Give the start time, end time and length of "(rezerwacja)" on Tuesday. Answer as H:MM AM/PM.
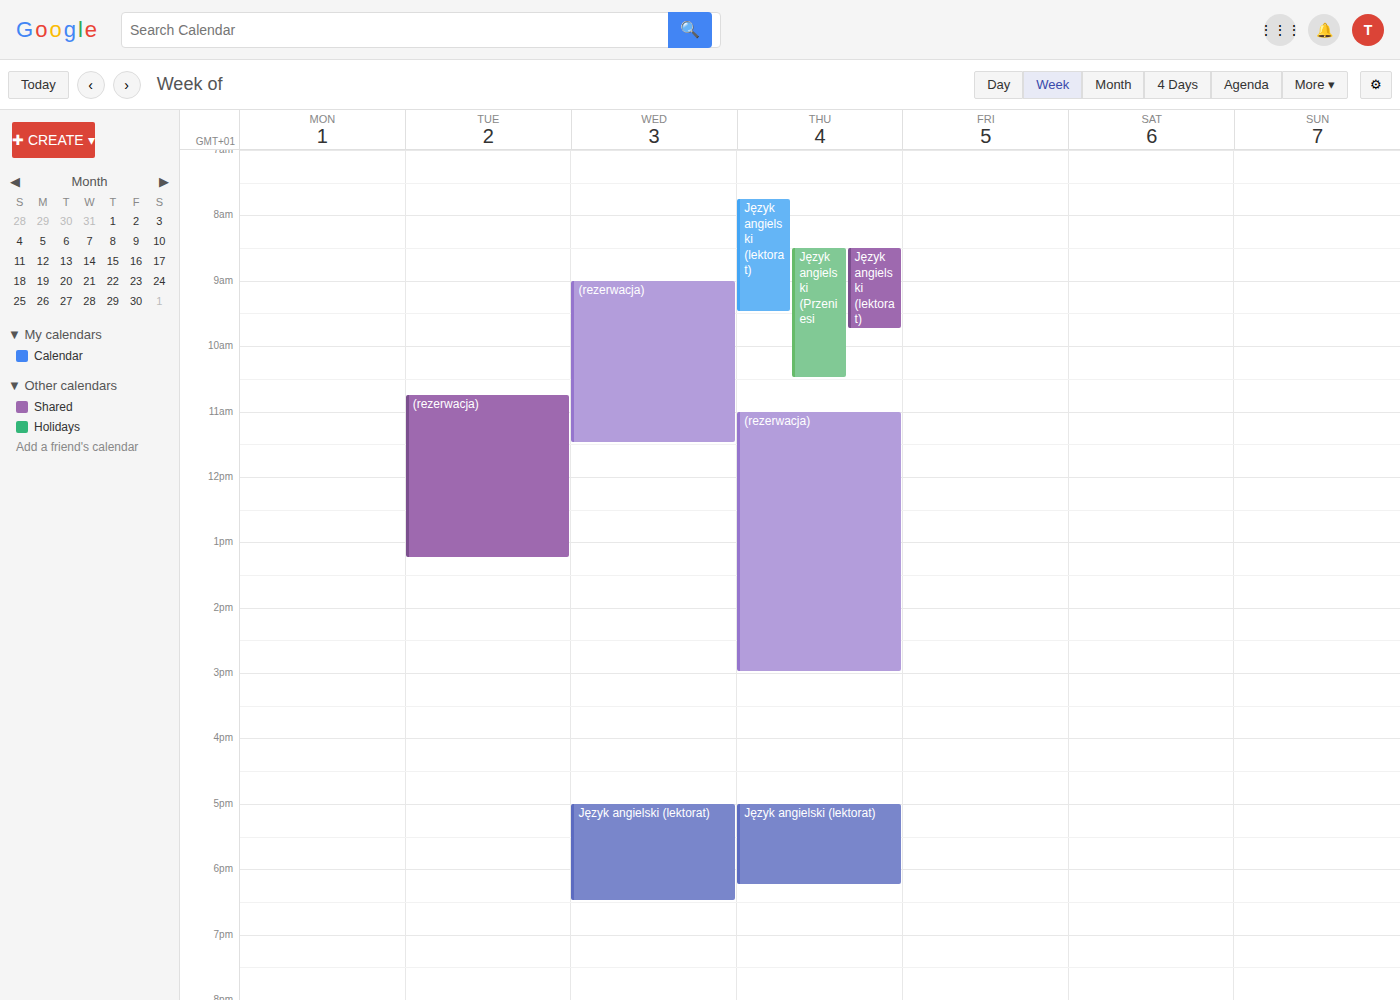
10:45 AM to 1:15 PM, 2 hours 30 minutes